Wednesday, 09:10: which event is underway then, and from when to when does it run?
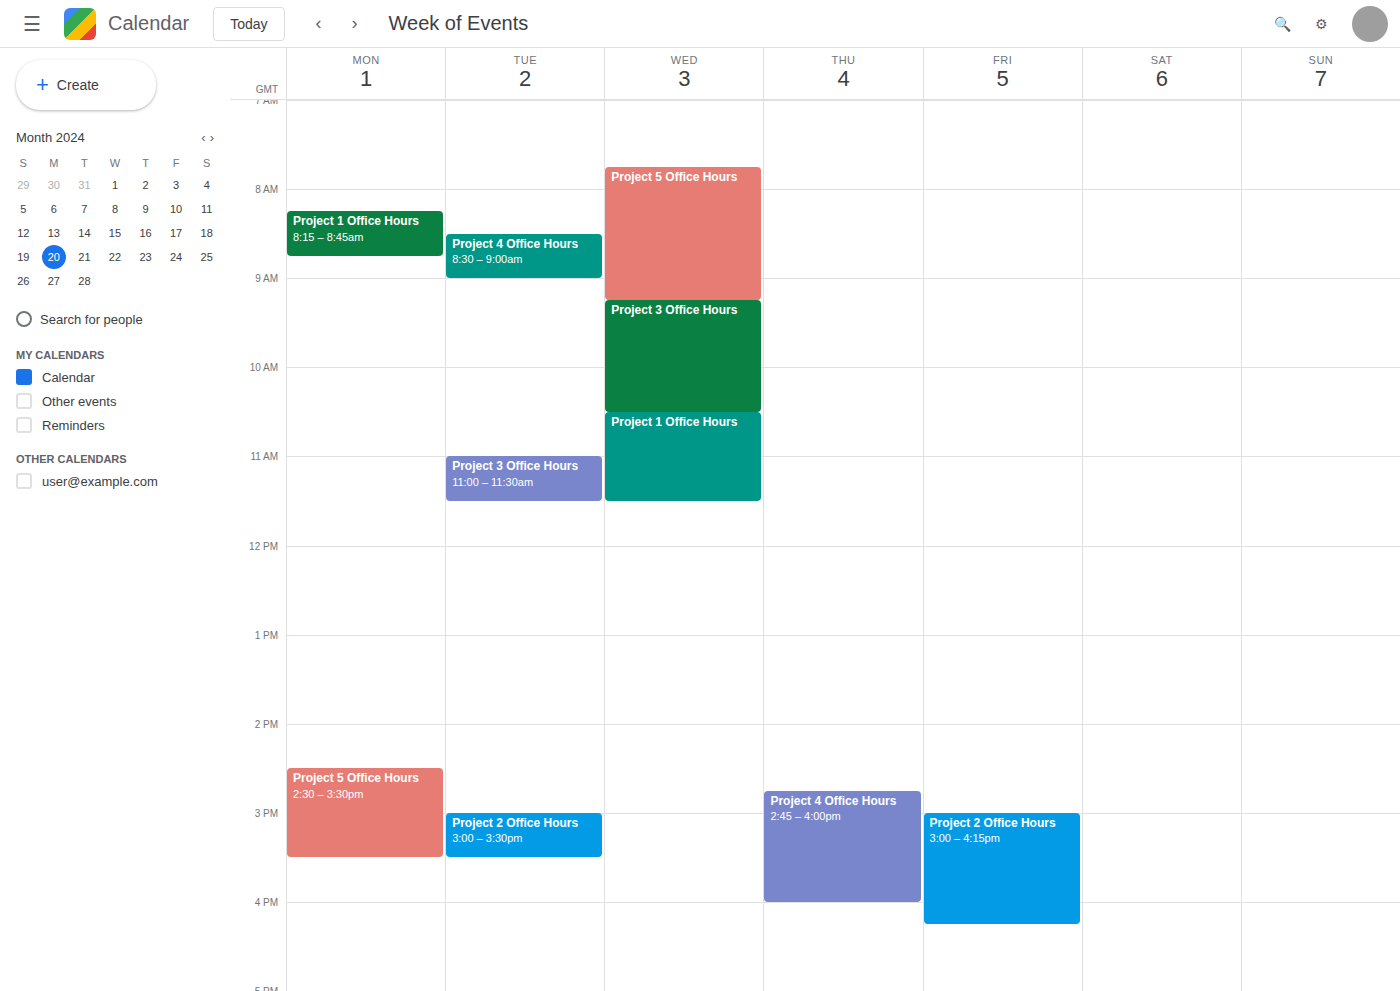
"Project 5 Office Hours", 07:45 to 09:15